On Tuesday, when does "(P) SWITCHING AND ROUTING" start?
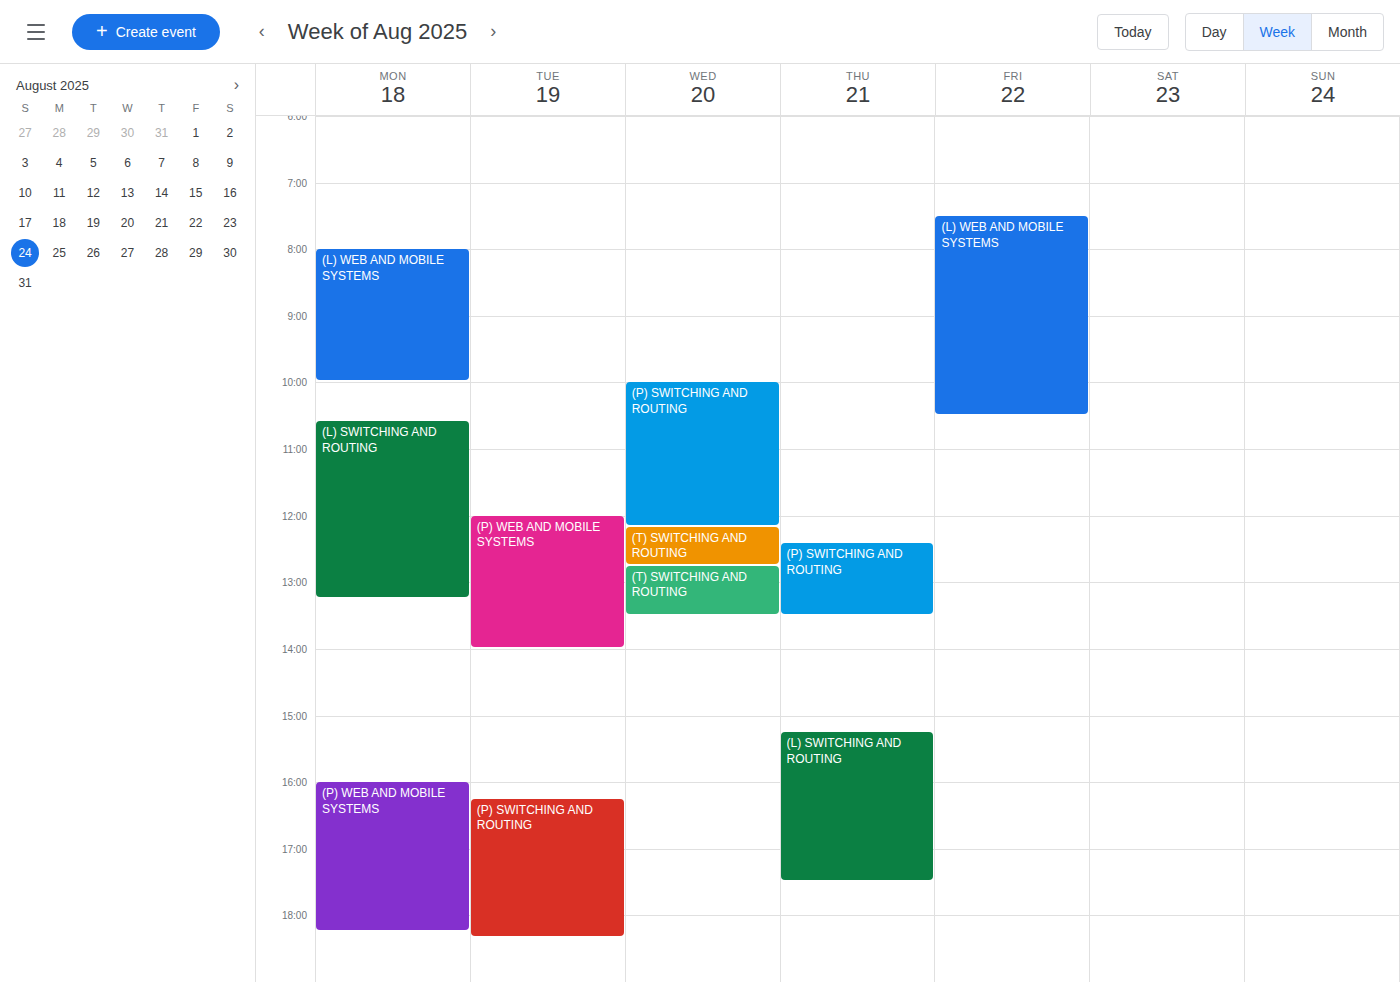
4:15 PM